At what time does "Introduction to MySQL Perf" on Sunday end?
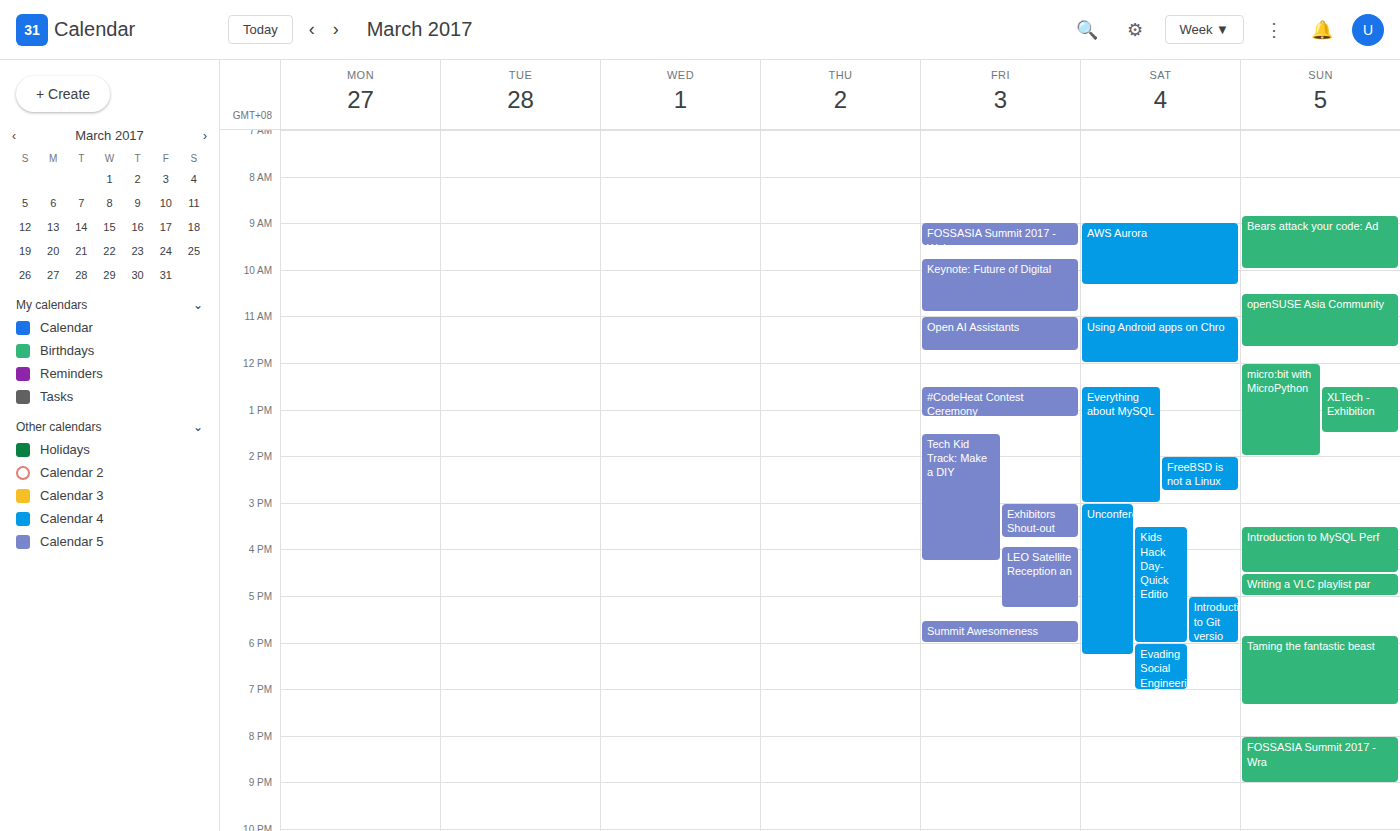
4:30 PM